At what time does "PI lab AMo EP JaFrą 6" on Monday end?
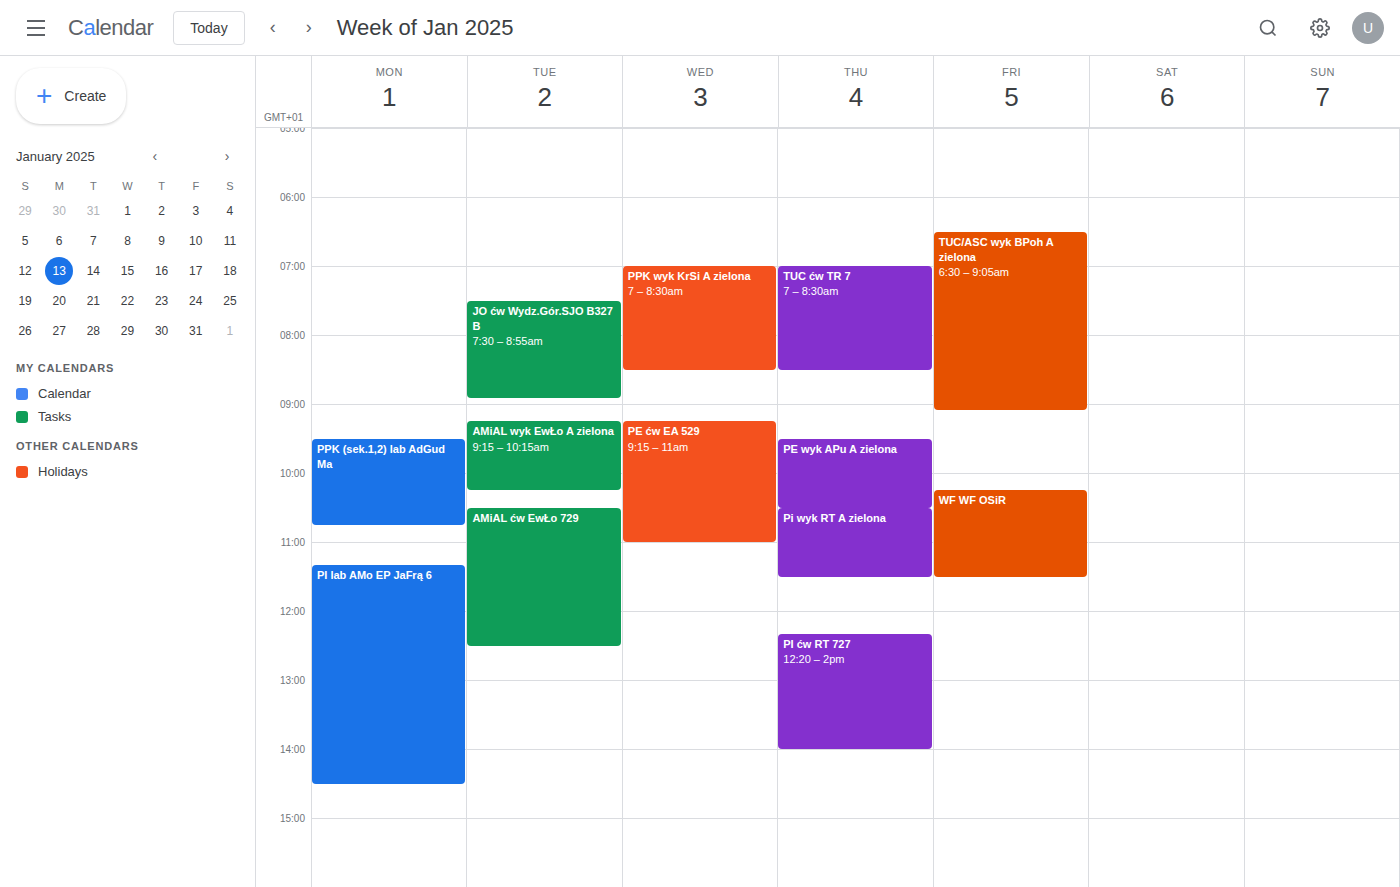
2:30 PM